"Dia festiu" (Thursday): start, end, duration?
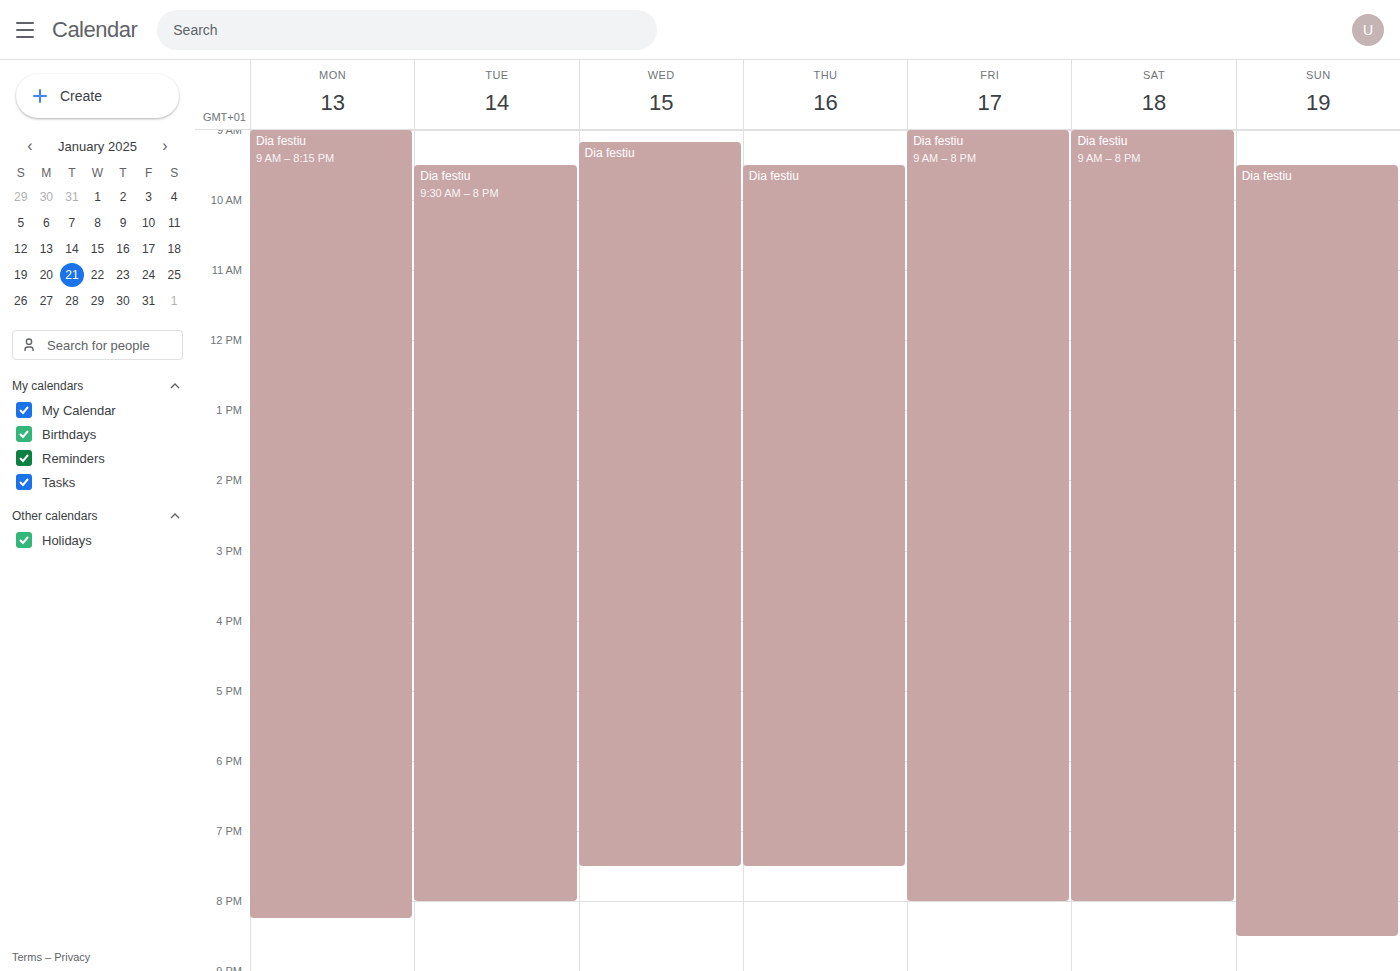
9:30 AM to 7:30 PM, 10 hours